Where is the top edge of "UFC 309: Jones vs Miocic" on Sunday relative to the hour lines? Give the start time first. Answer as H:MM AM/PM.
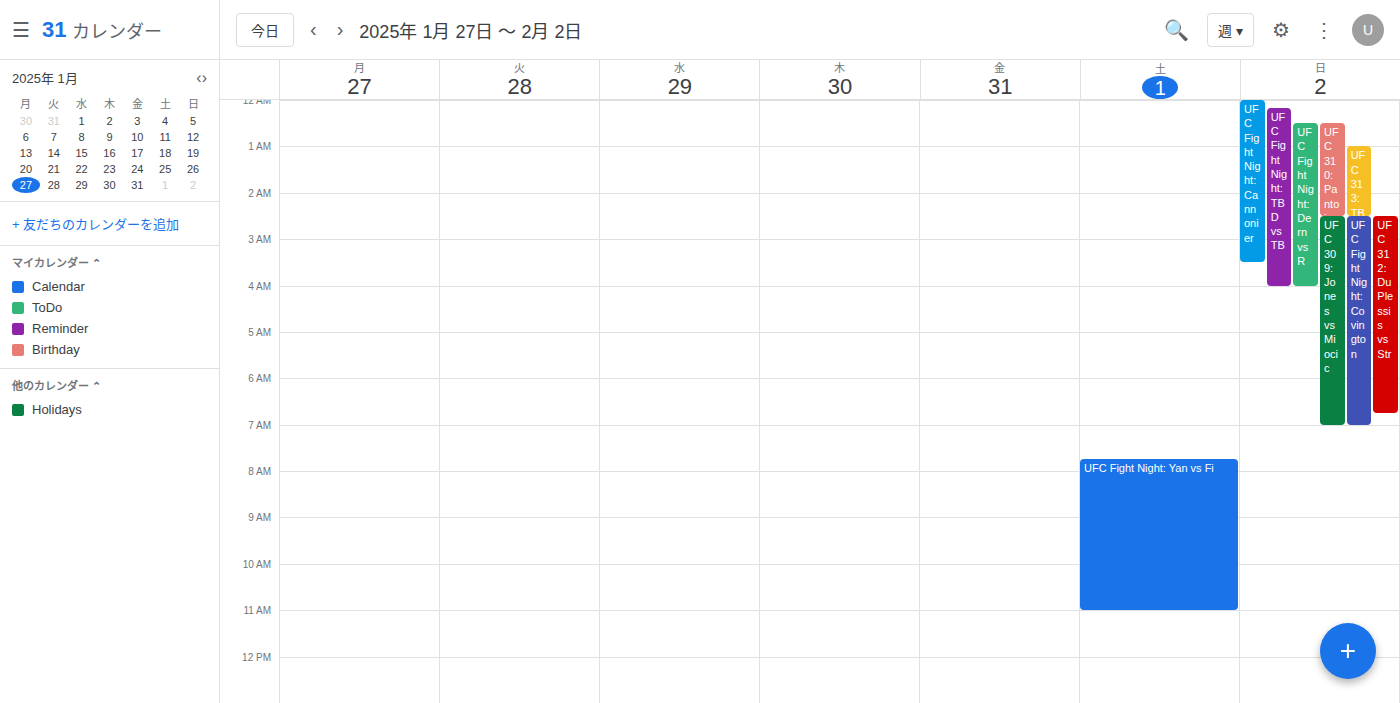
2:30 AM -- halfway between the 2 AM and 3 AM lines.